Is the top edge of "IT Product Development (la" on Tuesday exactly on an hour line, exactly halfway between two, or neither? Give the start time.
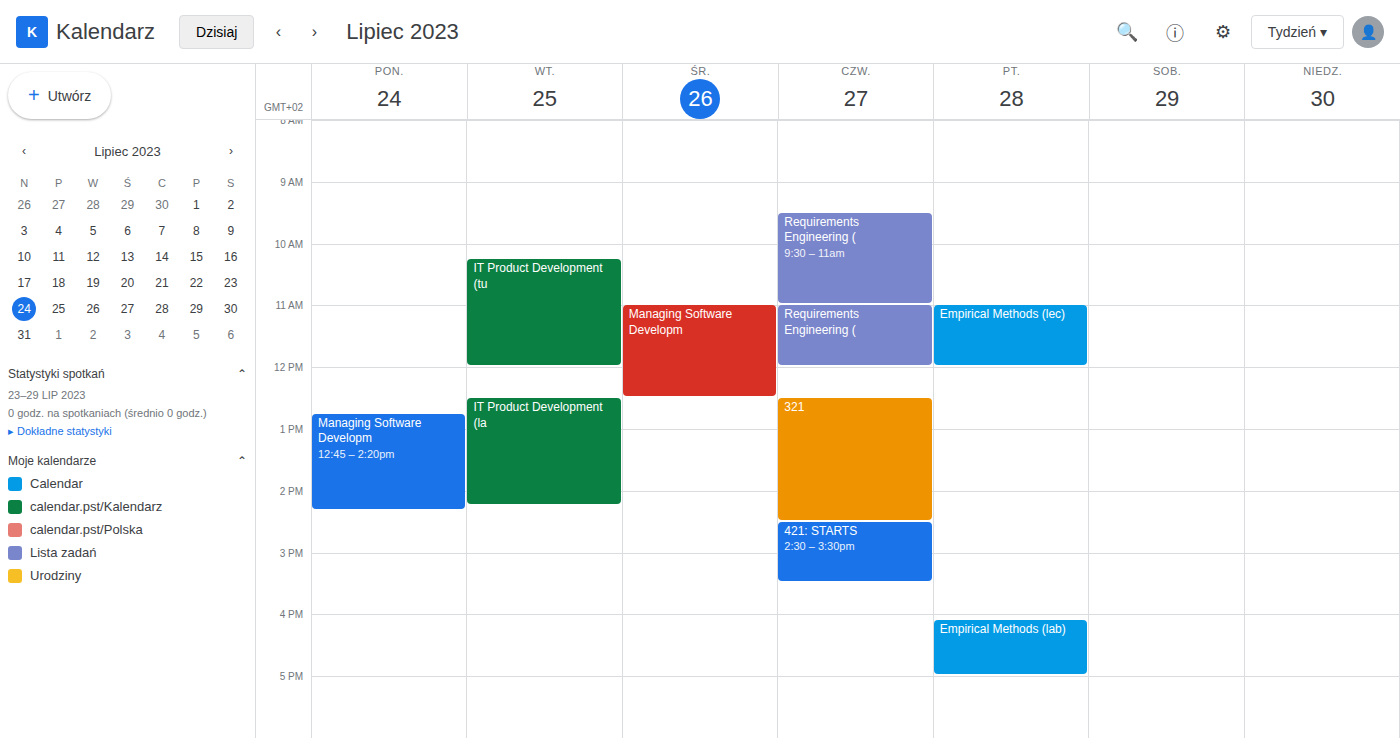
12:30 PM -- halfway between the 12 PM and 1 PM lines.